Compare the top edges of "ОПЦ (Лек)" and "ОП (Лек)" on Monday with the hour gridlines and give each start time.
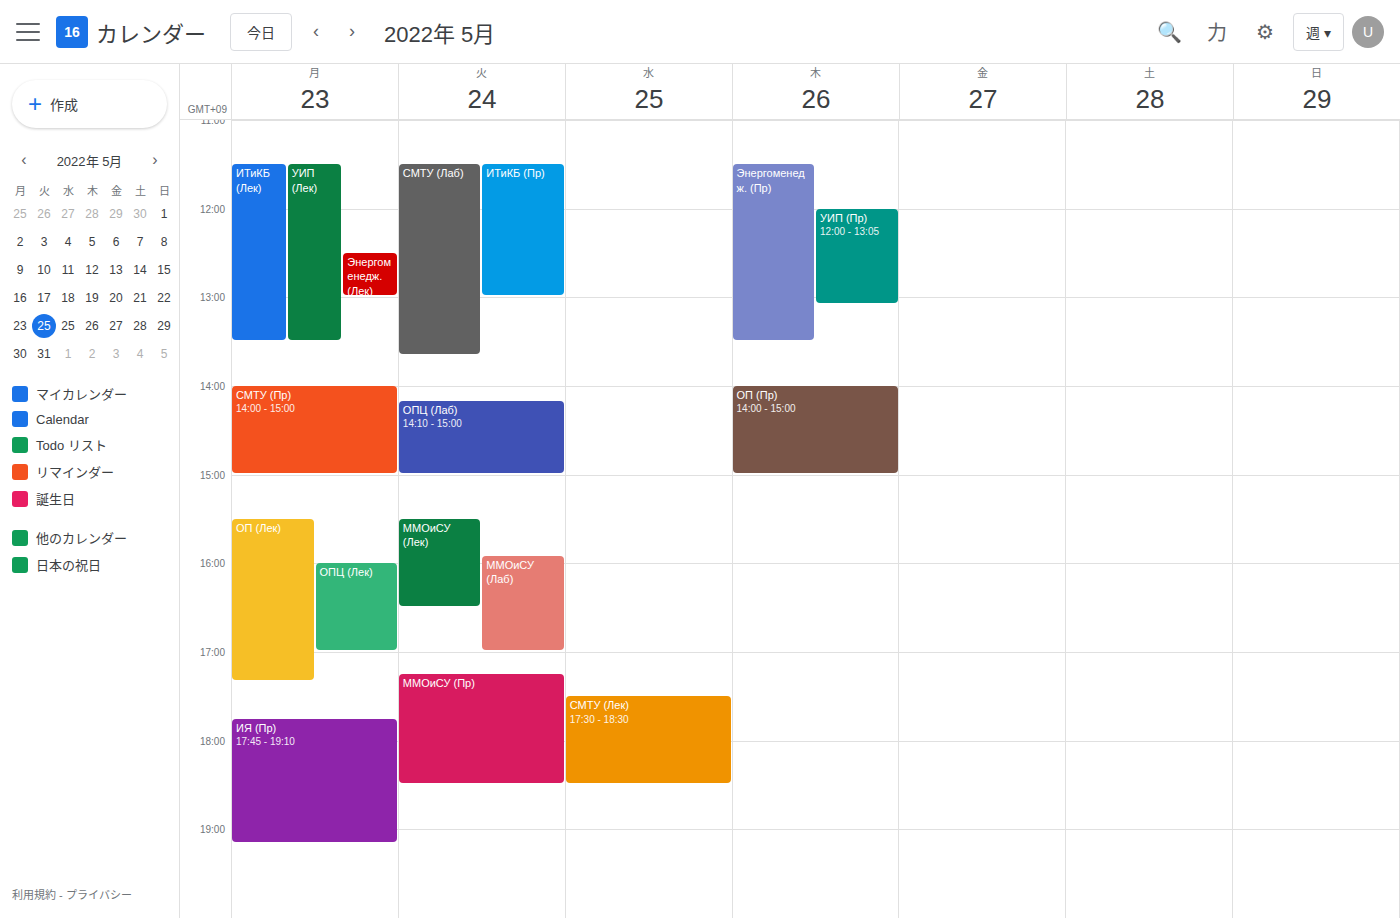
"ОПЦ (Лек)": 4:00 PM, exactly on the 4 PM line. "ОП (Лек)": 3:30 PM, halfway between the 3 PM and 4 PM lines.